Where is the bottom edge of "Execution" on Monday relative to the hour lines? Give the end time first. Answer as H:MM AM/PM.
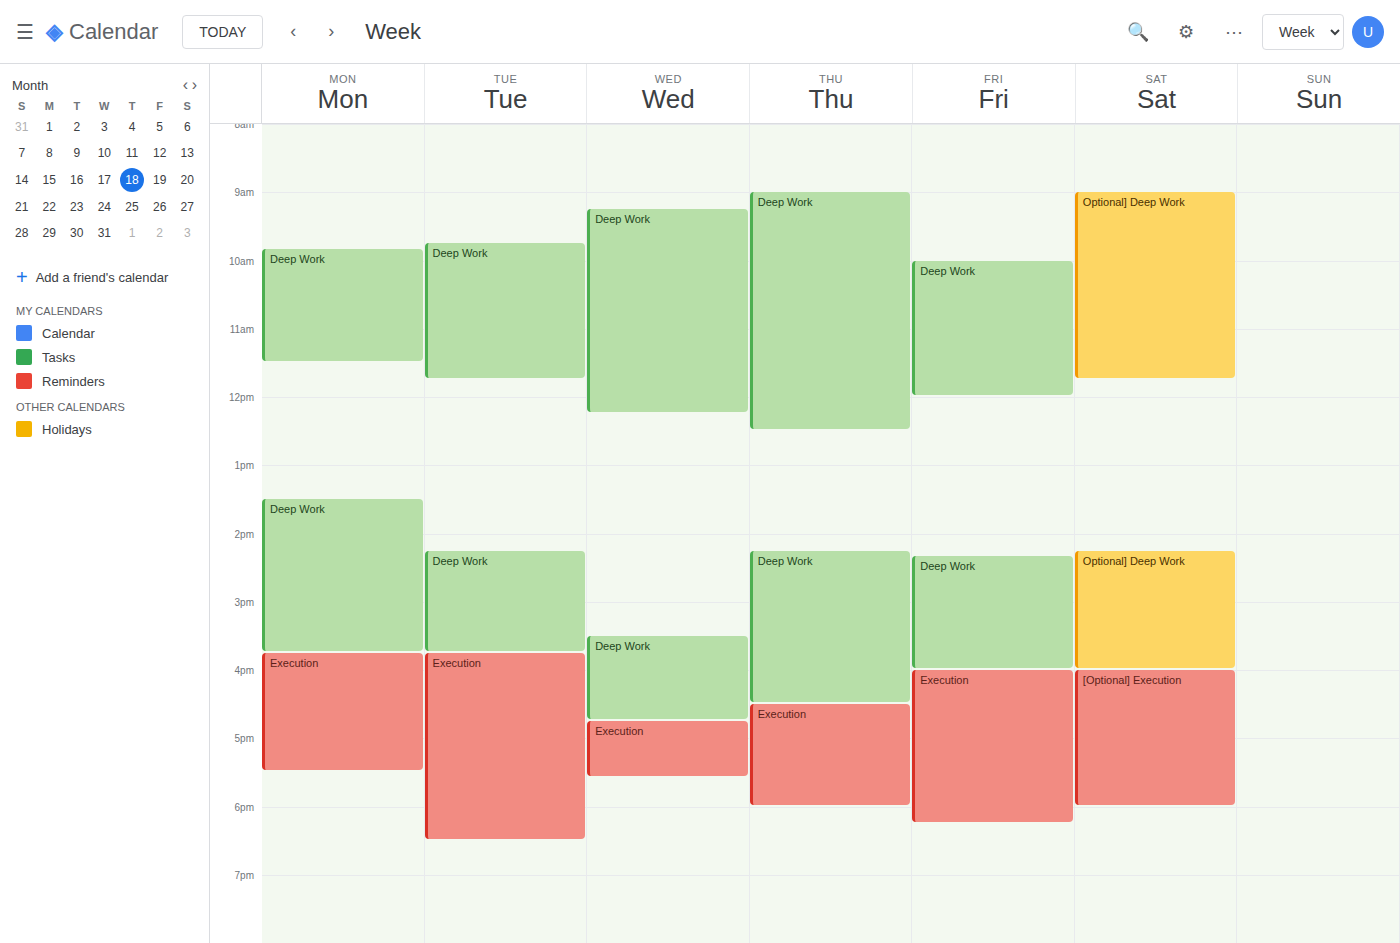
5:30 PM -- halfway between the 5 PM and 6 PM lines.